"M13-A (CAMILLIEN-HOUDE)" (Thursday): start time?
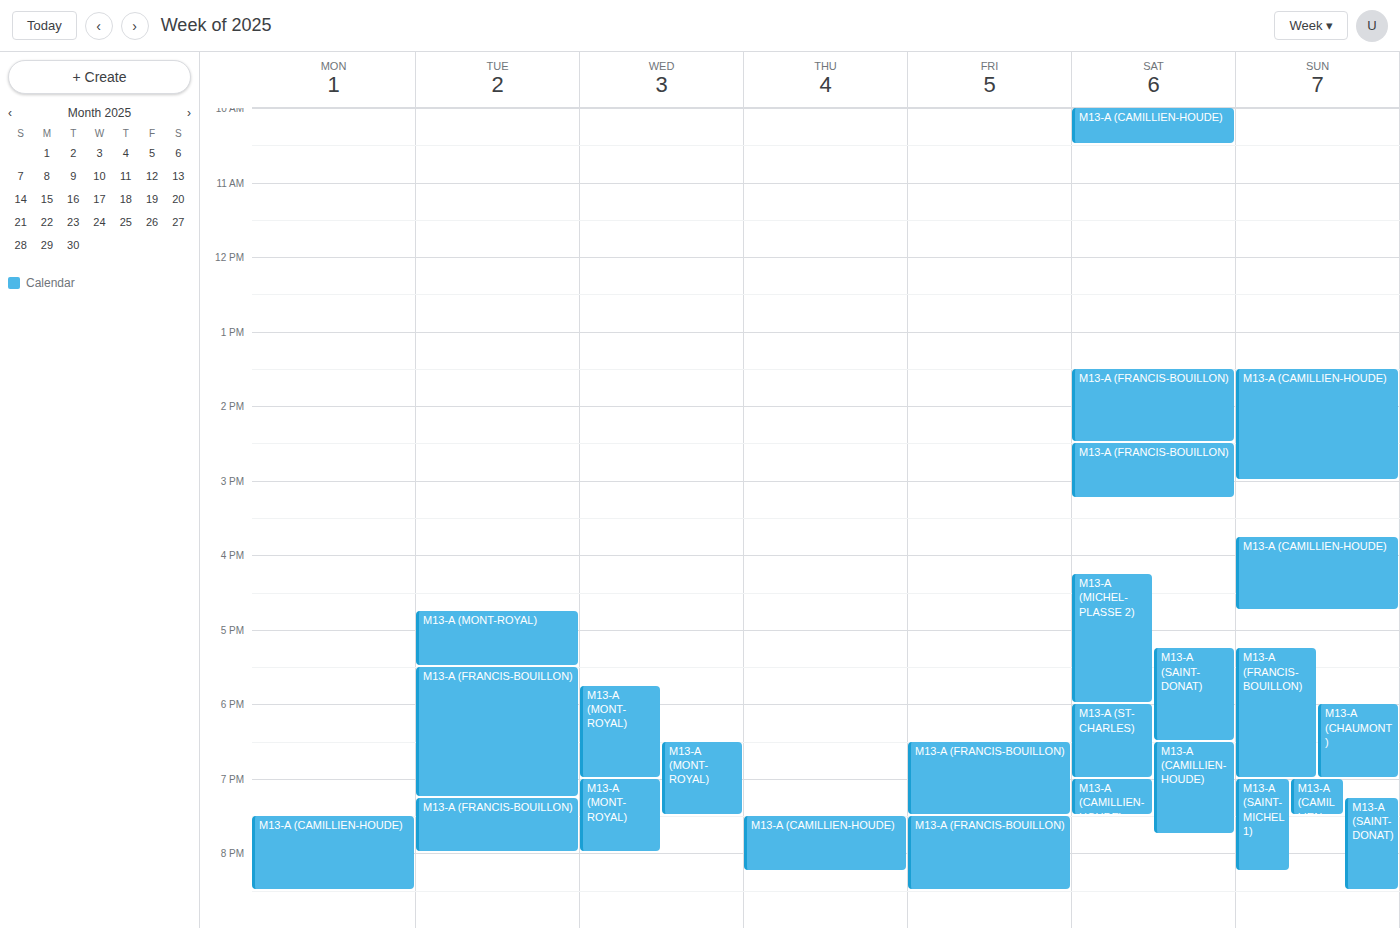
7:30 PM